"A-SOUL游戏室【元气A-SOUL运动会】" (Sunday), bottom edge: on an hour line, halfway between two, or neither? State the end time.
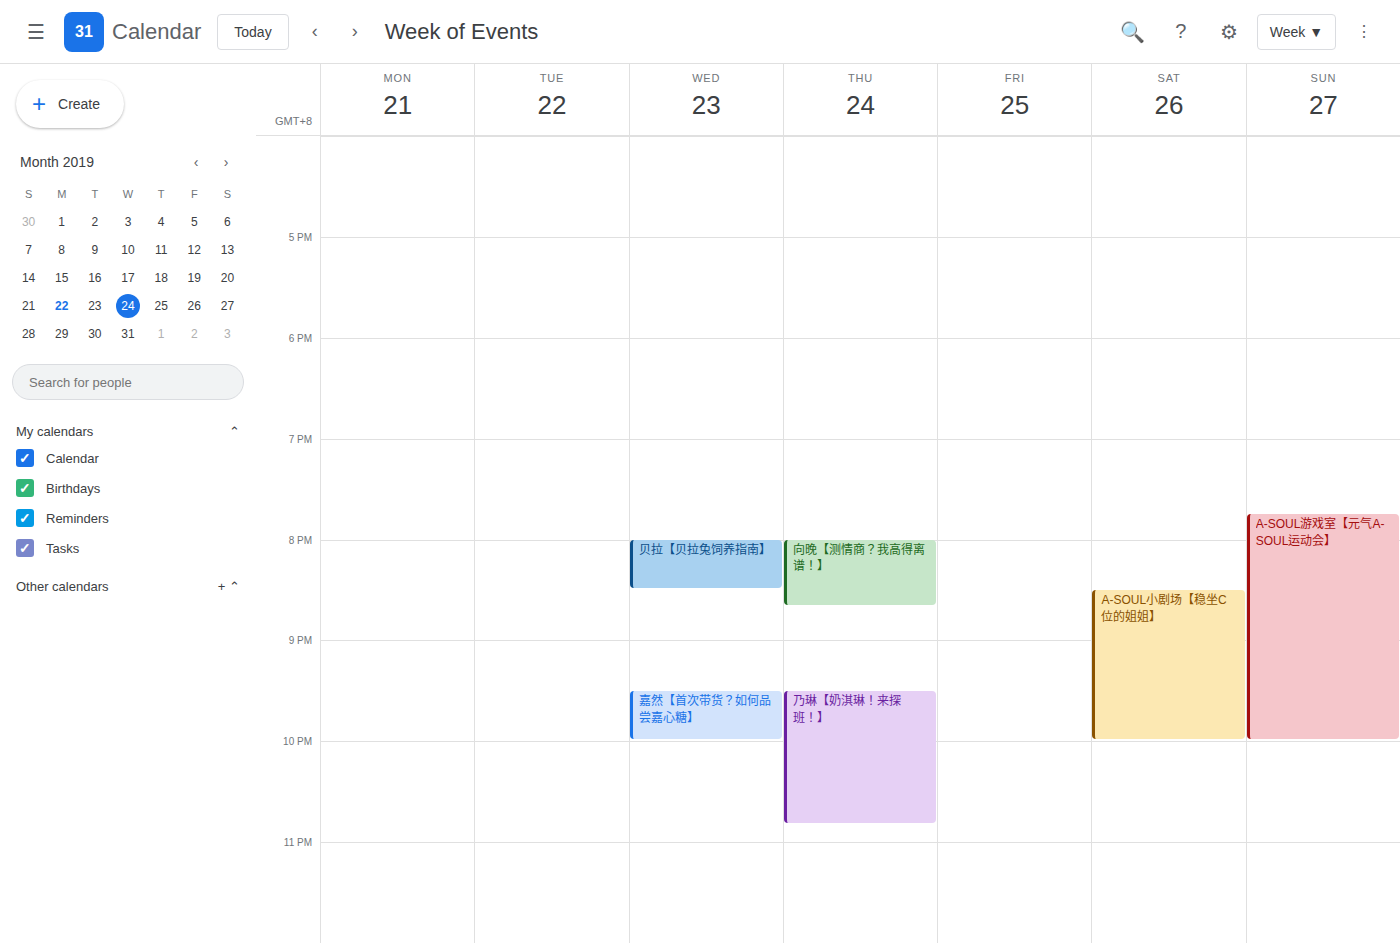
10:00 PM -- exactly on the 10 PM line.